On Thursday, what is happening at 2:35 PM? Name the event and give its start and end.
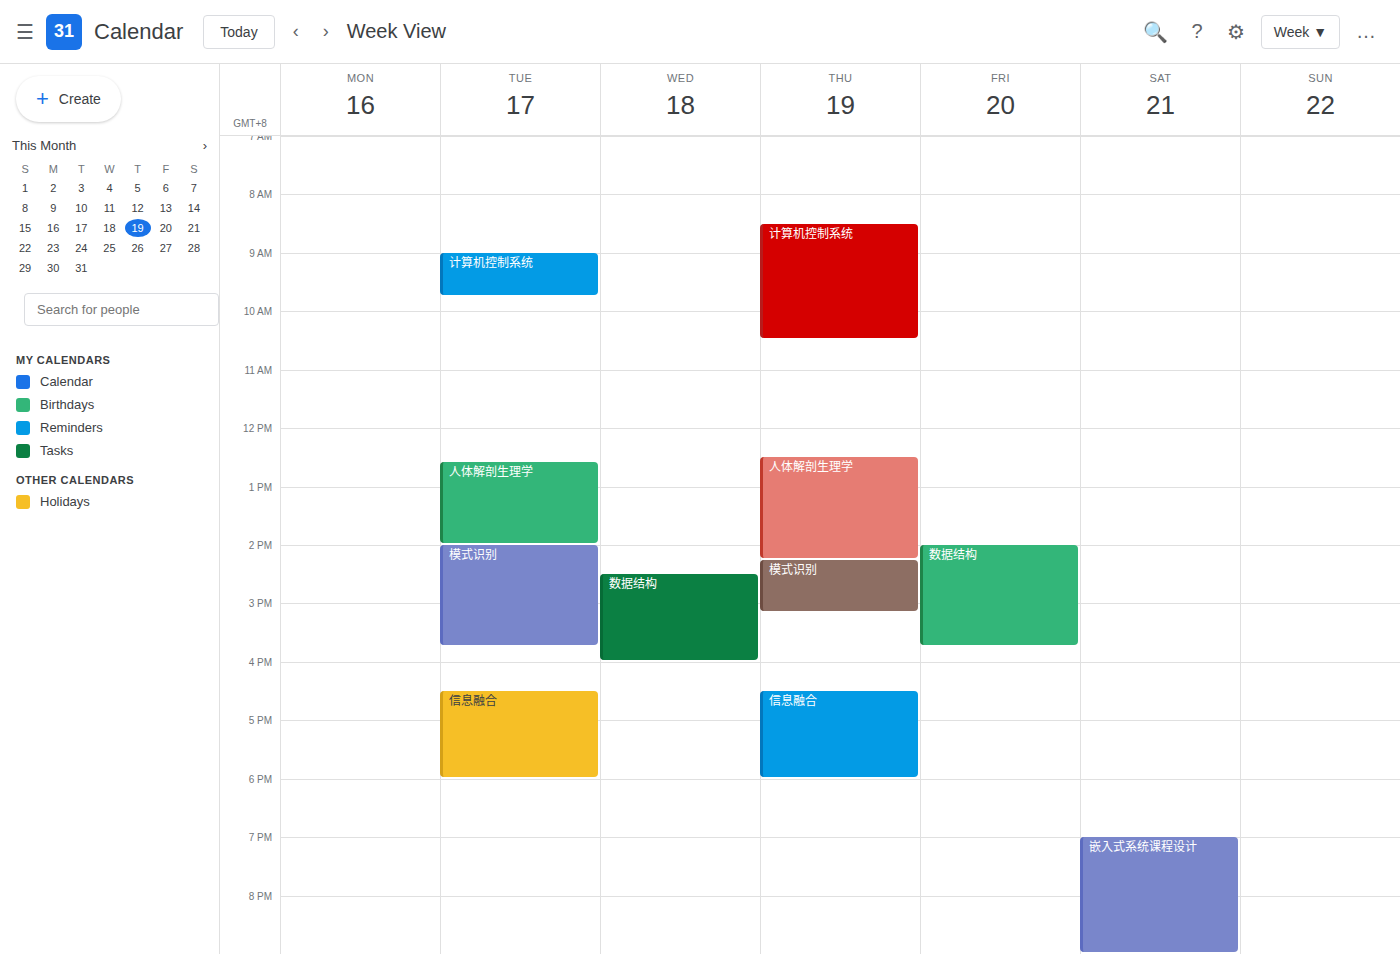
"模式识别", 2:15 PM to 3:10 PM